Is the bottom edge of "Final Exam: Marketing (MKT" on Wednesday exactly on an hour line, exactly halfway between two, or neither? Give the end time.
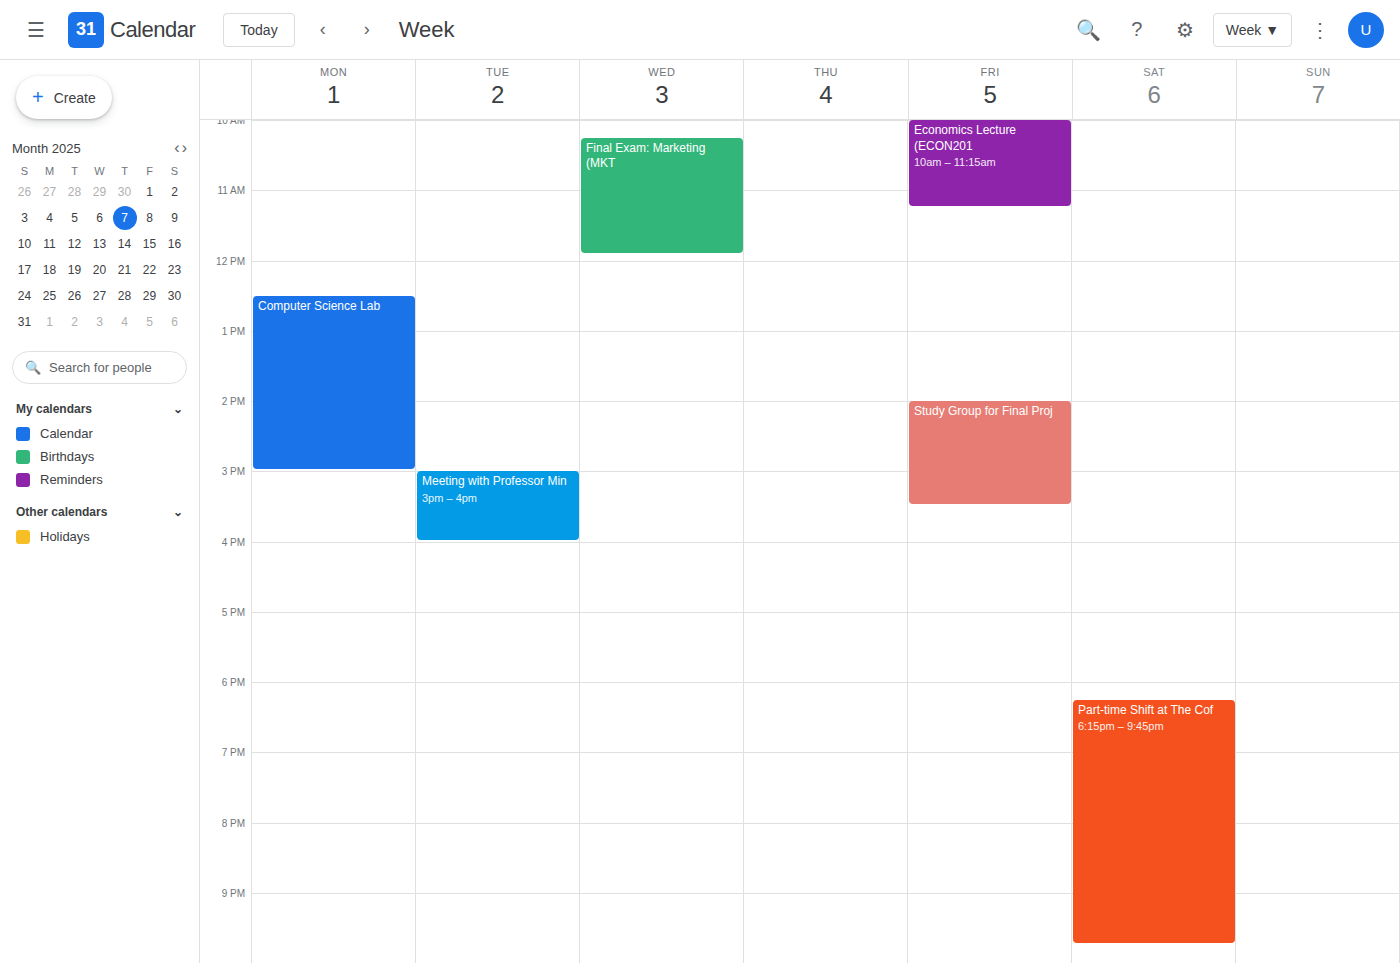
11:55 -- neither: 55 minutes below the 11:00 line and 5 minutes above the 12:00 line.